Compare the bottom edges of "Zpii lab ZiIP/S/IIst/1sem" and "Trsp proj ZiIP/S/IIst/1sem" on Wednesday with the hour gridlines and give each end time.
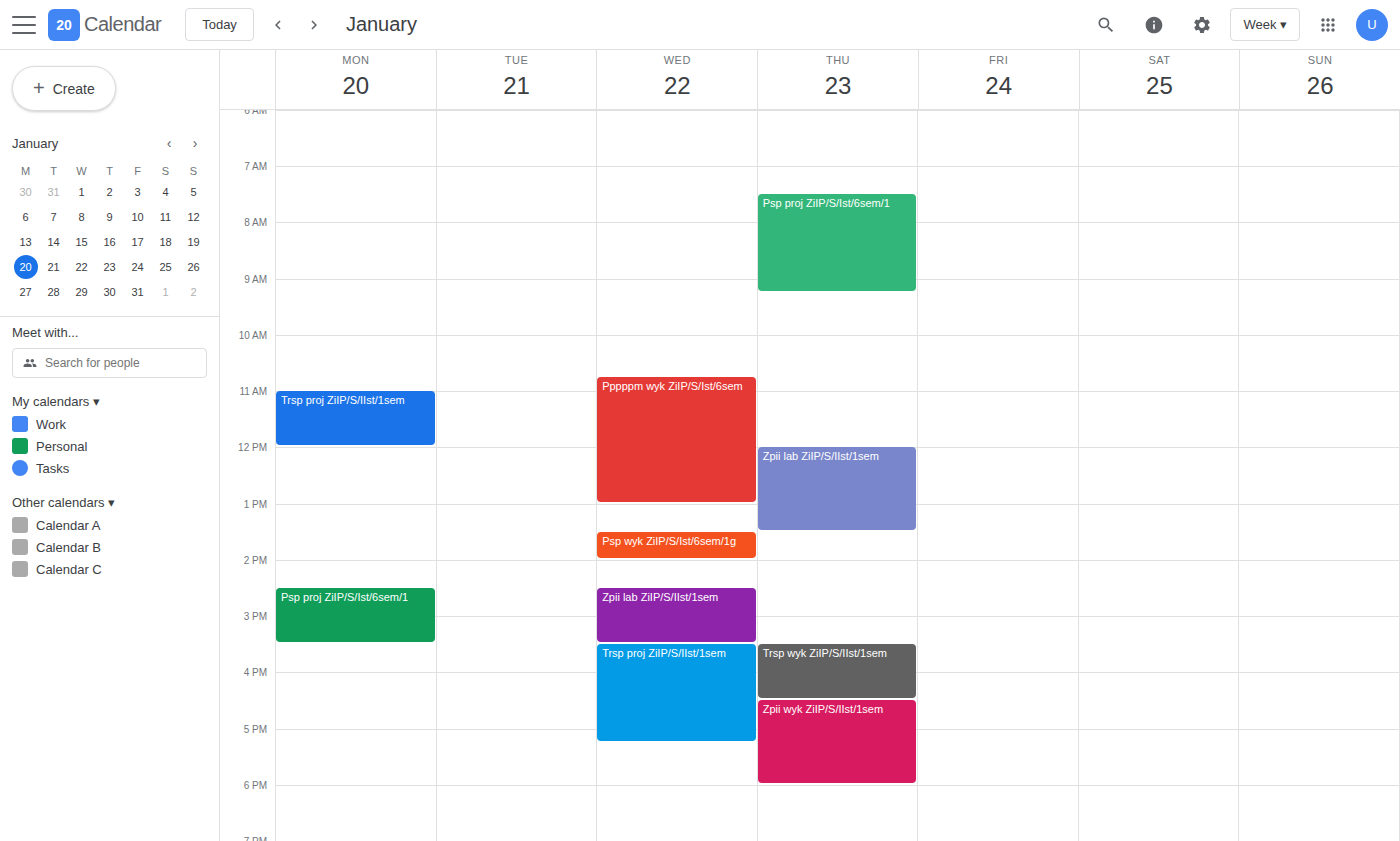
"Zpii lab ZiIP/S/IIst/1sem": 3:30 PM, halfway between the 3 PM and 4 PM lines. "Trsp proj ZiIP/S/IIst/1sem": 5:15 PM, neither: a quarter of the way from the 5 PM line to the 6 PM line.